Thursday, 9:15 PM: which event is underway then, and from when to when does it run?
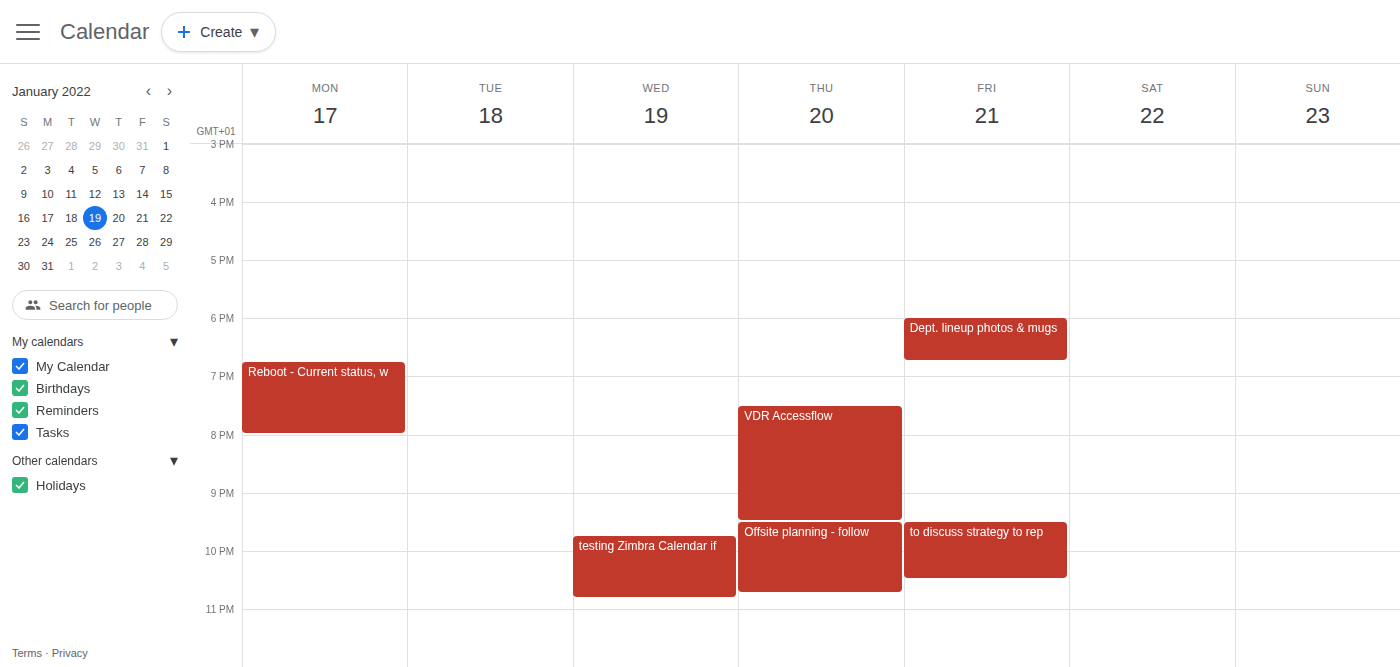
"VDR Accessflow", 7:30 PM to 9:30 PM